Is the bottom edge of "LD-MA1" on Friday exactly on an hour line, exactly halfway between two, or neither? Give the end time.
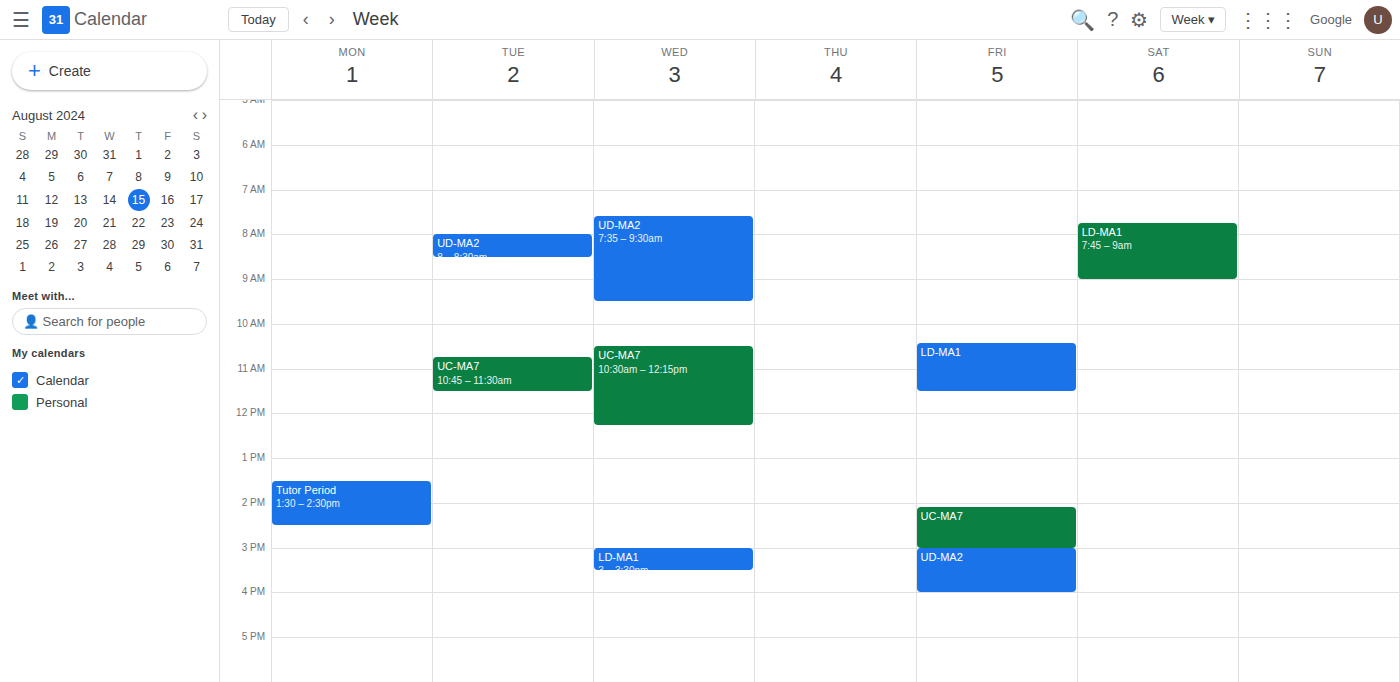
11:30 AM -- halfway between the 11 AM and 12 PM lines.